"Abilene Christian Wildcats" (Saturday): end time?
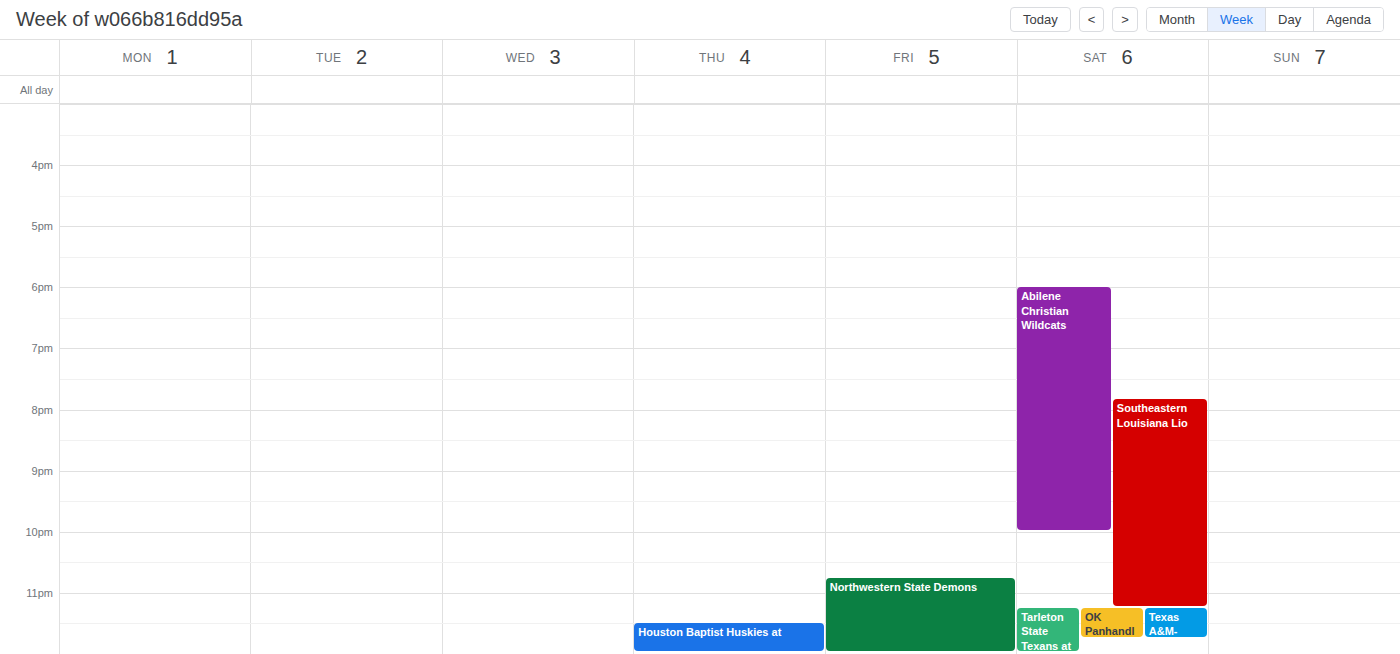
10:00 PM